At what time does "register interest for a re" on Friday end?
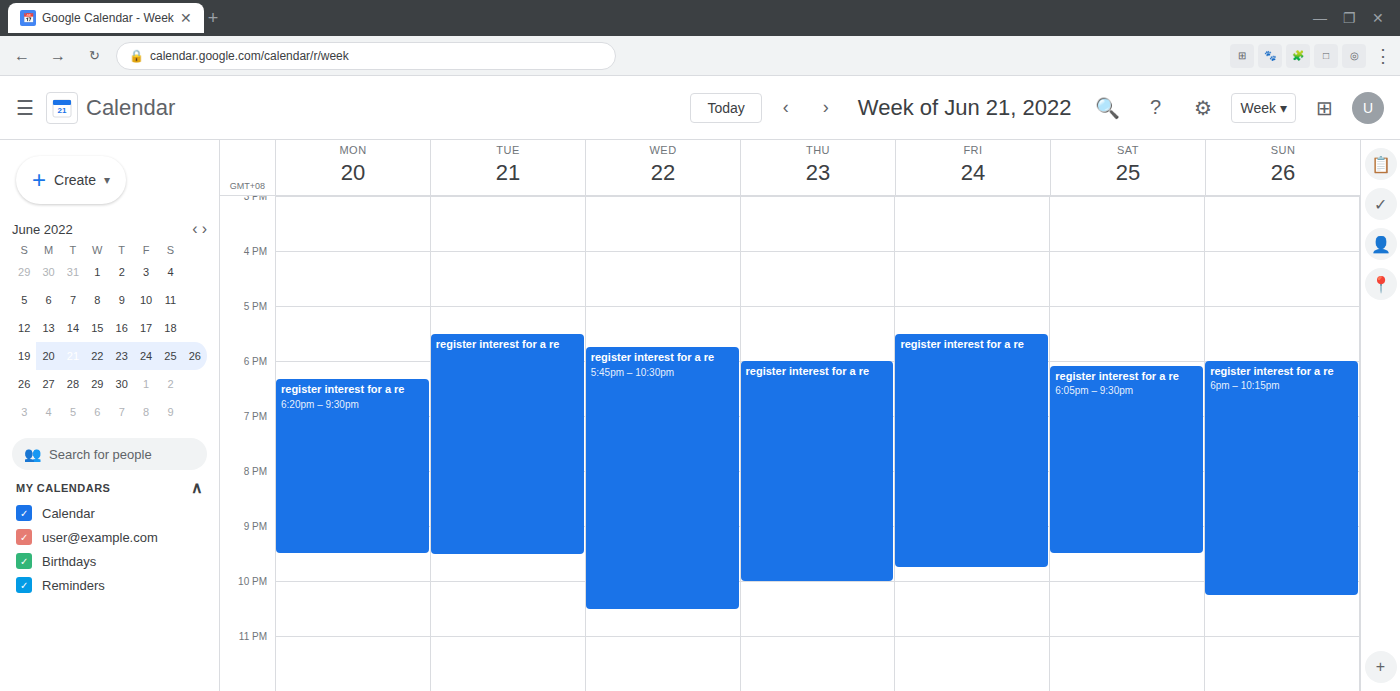
9:45 PM